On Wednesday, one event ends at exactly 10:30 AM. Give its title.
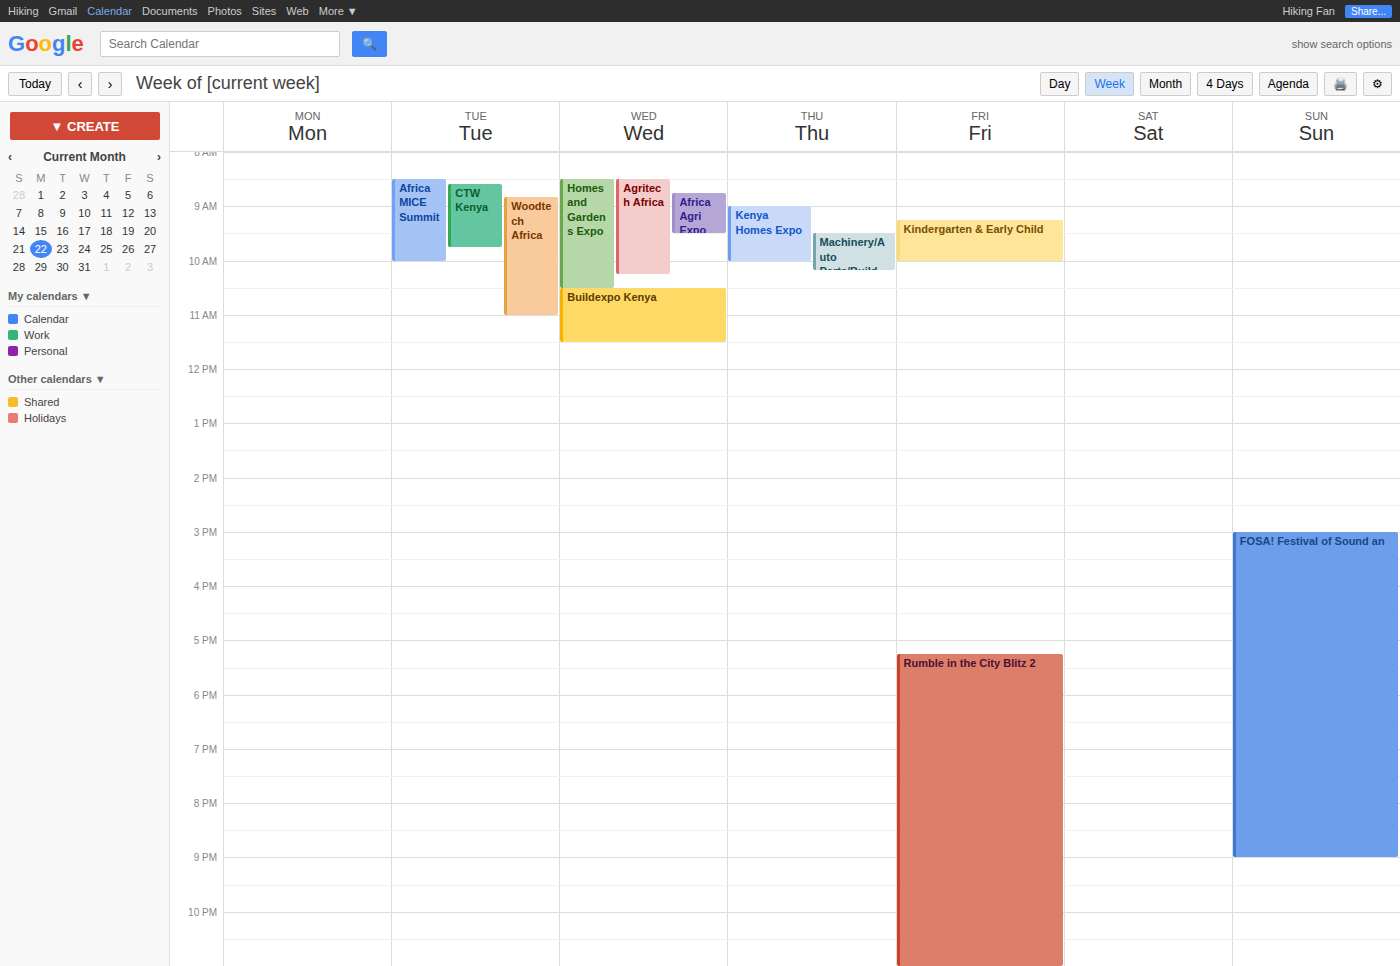
"Homes and Gardens Expo"